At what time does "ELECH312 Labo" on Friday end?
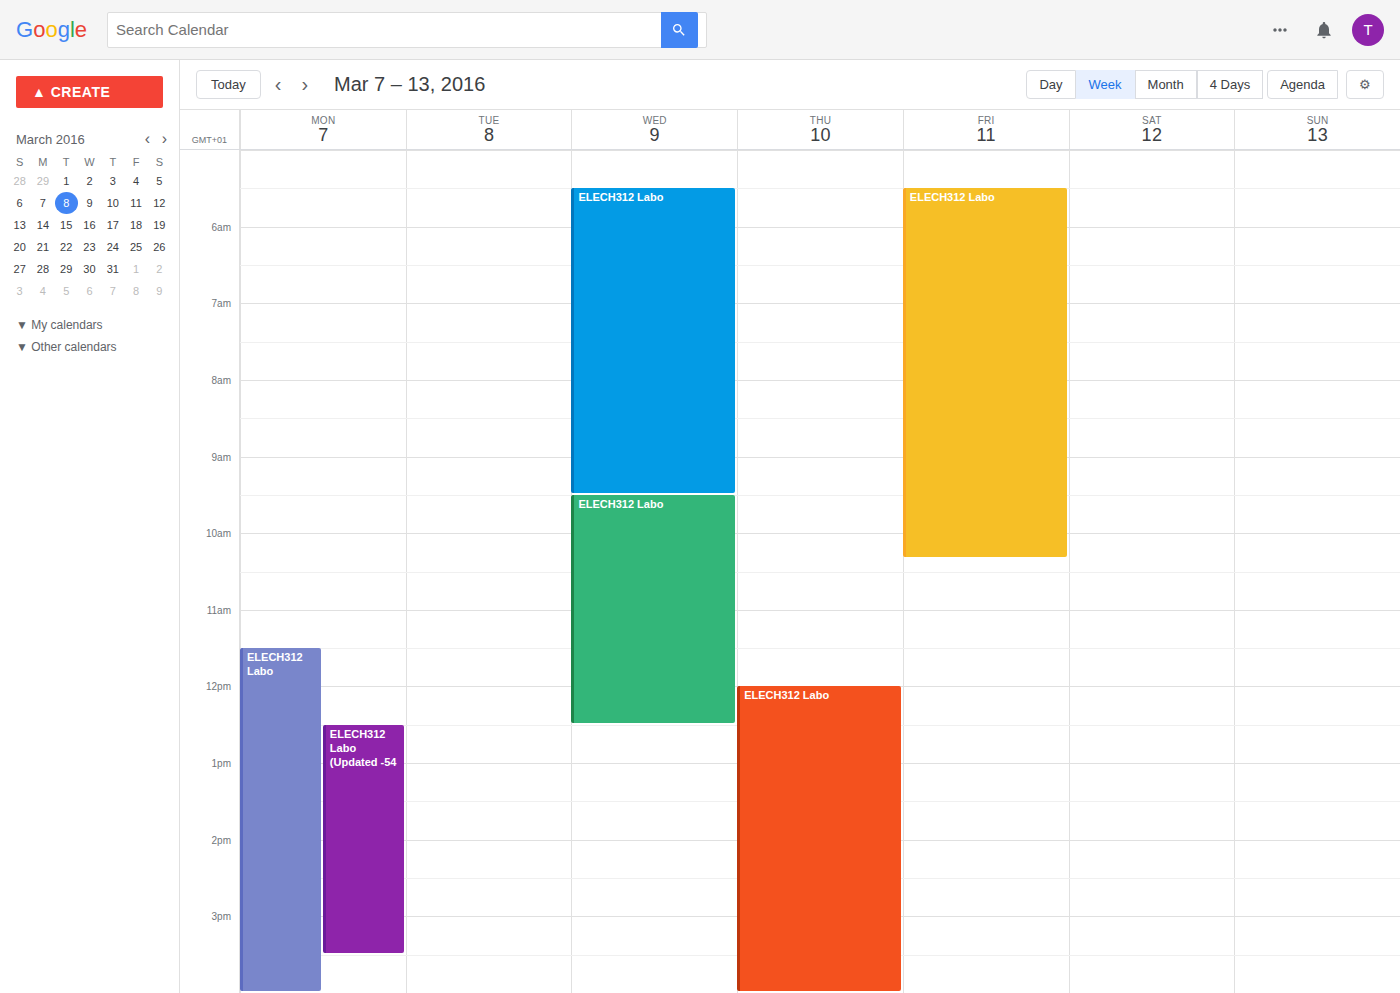
10:20 AM